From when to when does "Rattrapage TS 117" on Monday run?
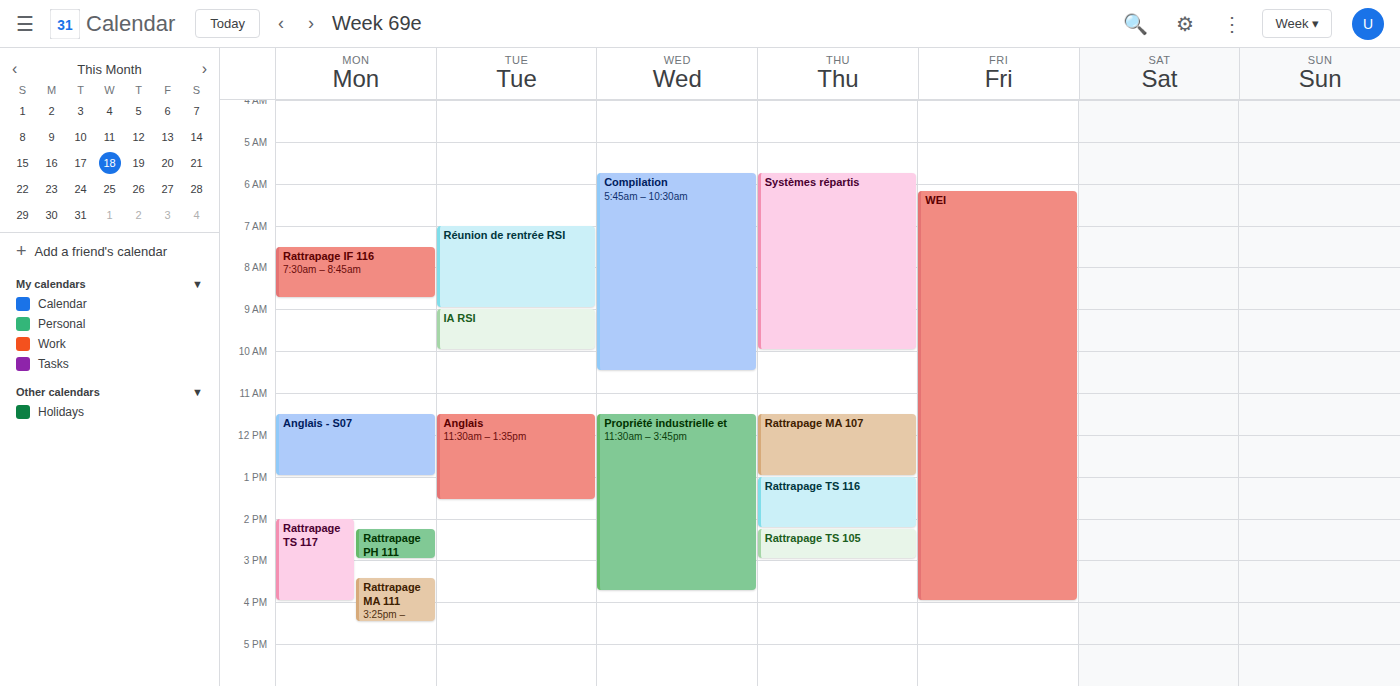
2:00 PM to 4:00 PM